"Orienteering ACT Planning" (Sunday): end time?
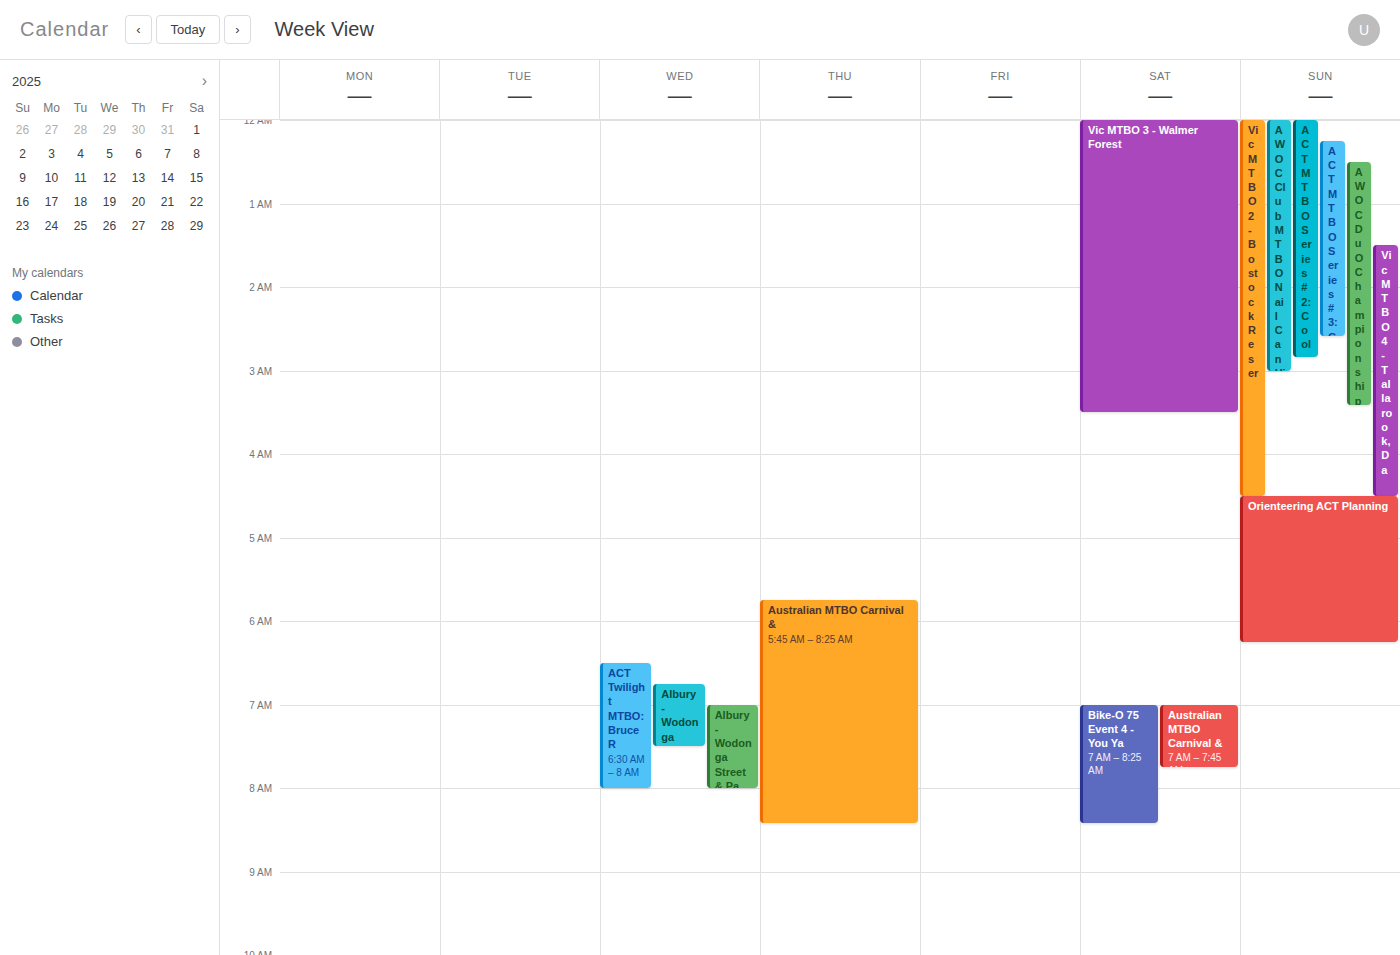
06:15